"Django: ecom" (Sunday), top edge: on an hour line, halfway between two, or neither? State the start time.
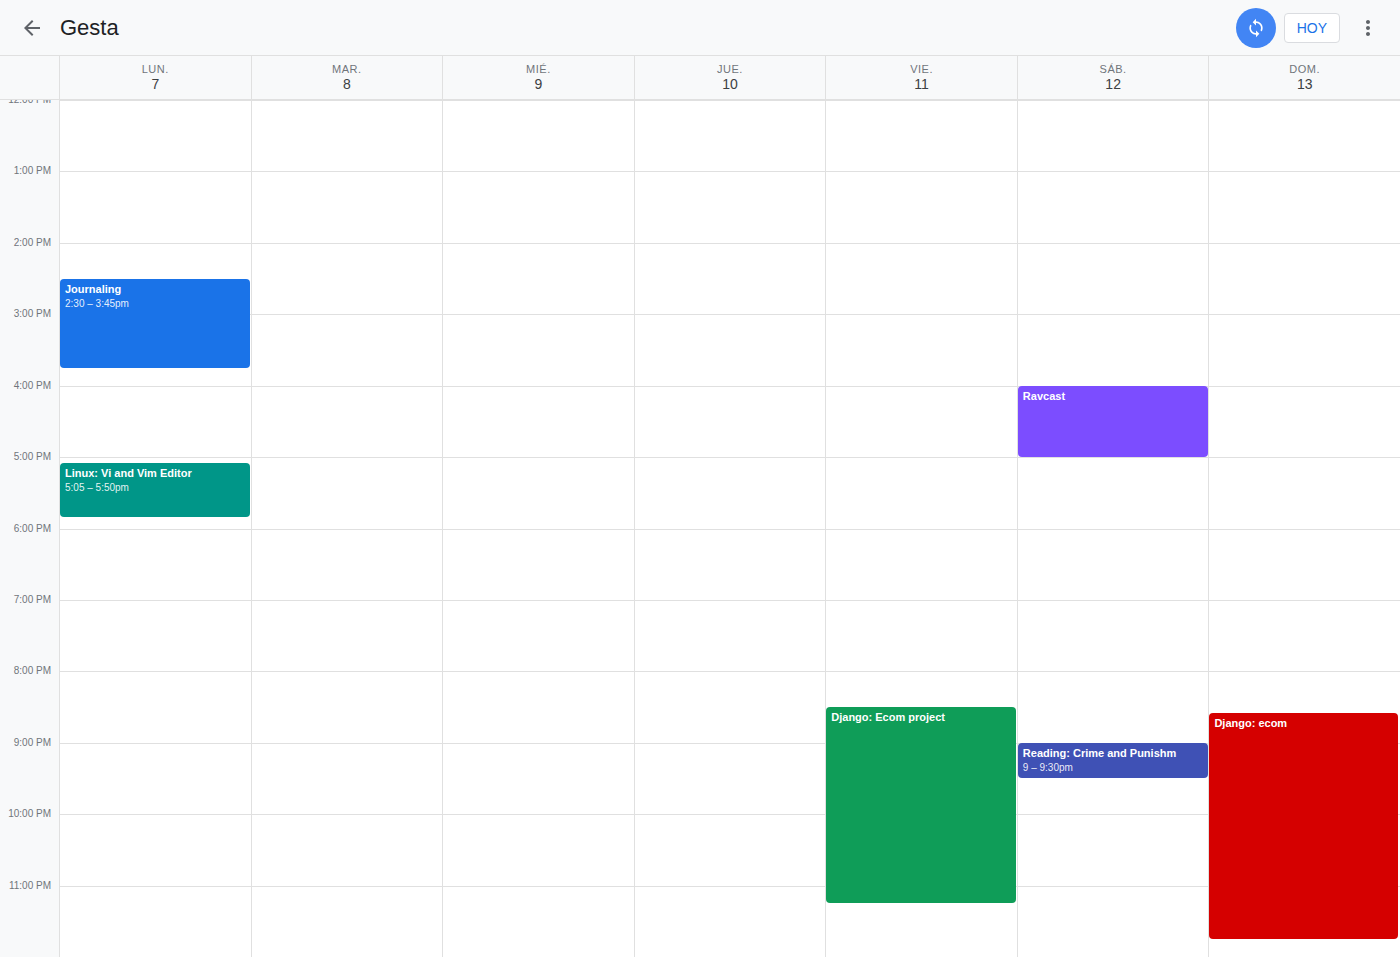
8:35 PM -- neither: 35 minutes below the 8 PM line and 25 minutes above the 9 PM line.